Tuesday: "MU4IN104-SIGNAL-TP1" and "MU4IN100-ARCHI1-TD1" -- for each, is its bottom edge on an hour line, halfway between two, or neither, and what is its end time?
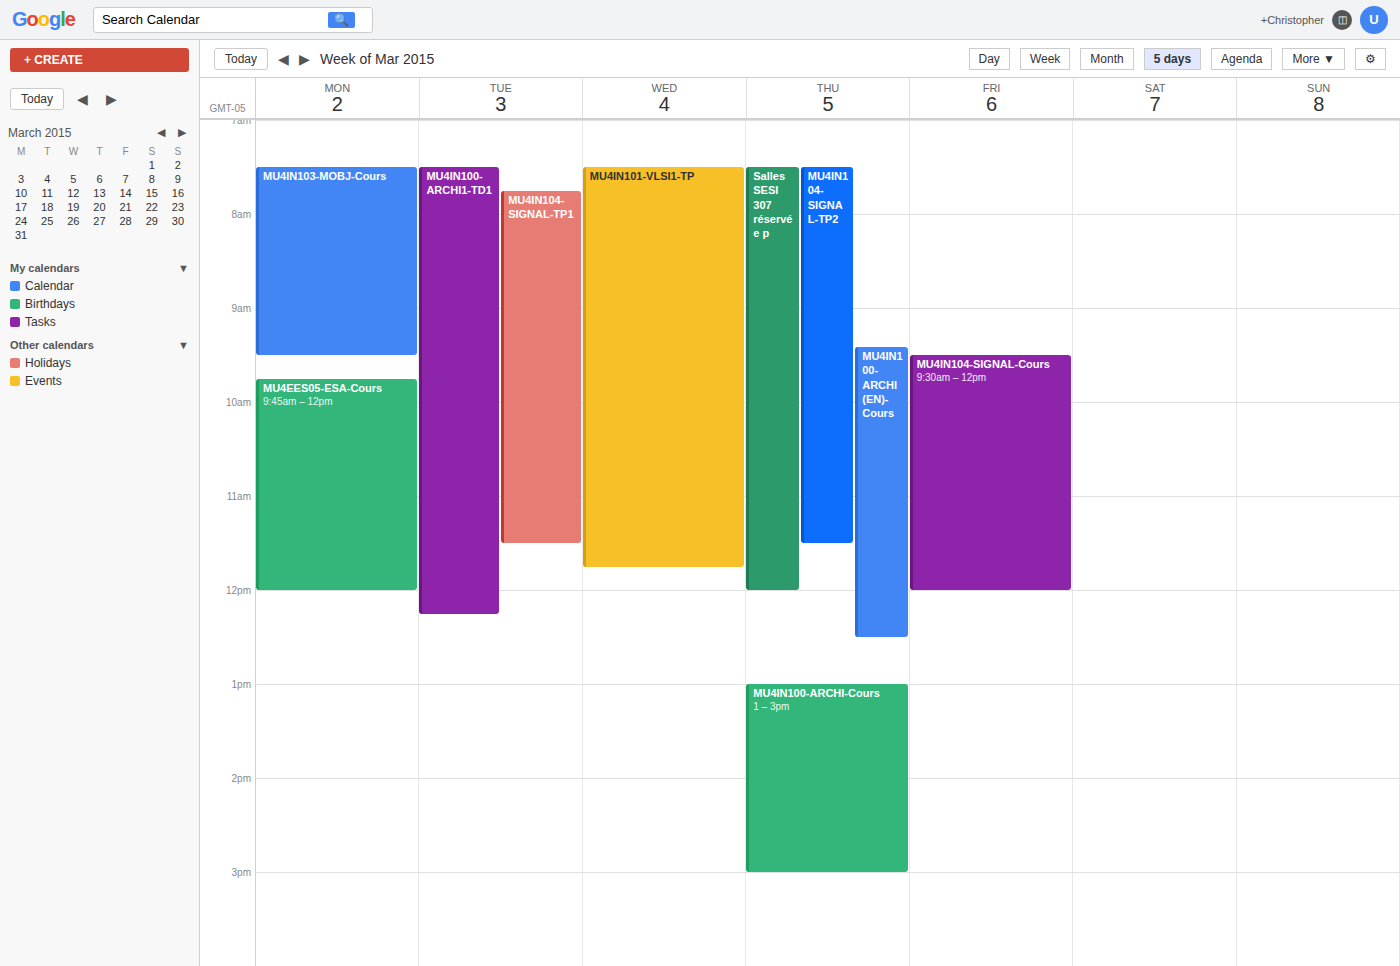
"MU4IN104-SIGNAL-TP1": 11:30, halfway between the 11:00 and 12:00 lines. "MU4IN100-ARCHI1-TD1": 12:15, neither: a quarter of the way from the 12:00 line to the 13:00 line.